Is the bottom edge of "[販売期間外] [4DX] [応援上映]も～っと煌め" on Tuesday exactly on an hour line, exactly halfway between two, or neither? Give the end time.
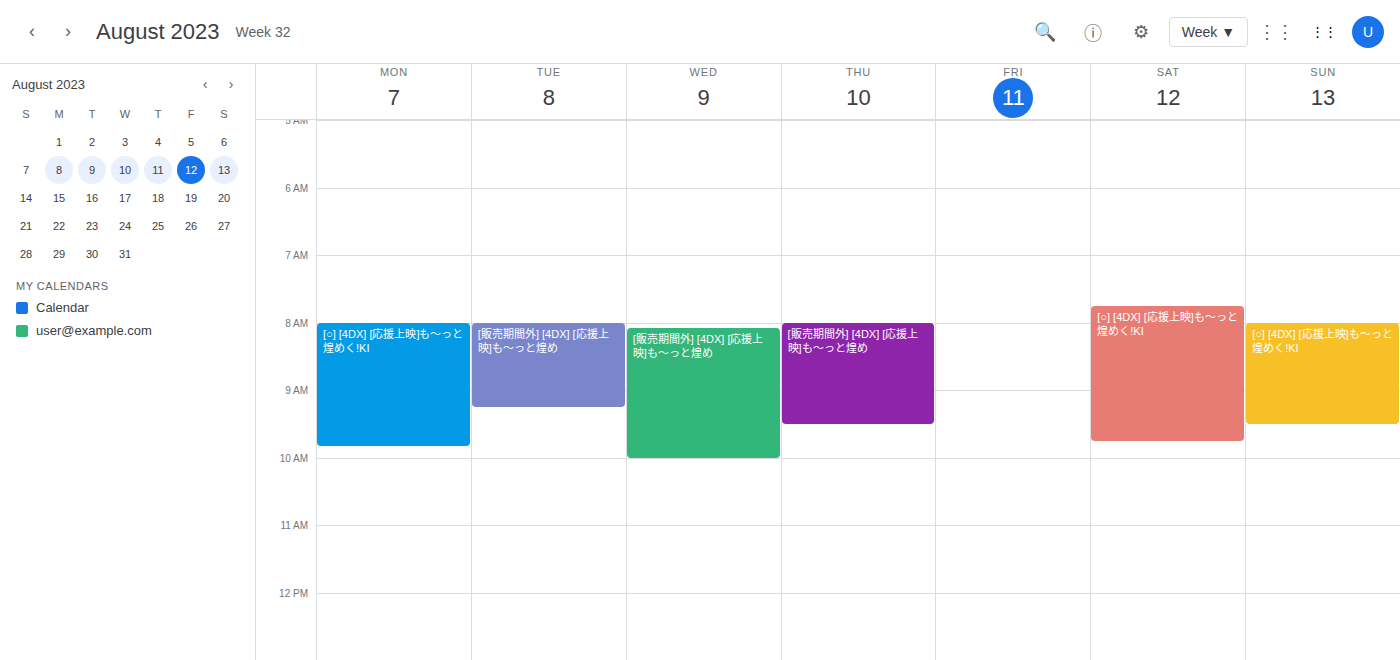
9:15 AM -- neither: a quarter of the way from the 9 AM line to the 10 AM line.